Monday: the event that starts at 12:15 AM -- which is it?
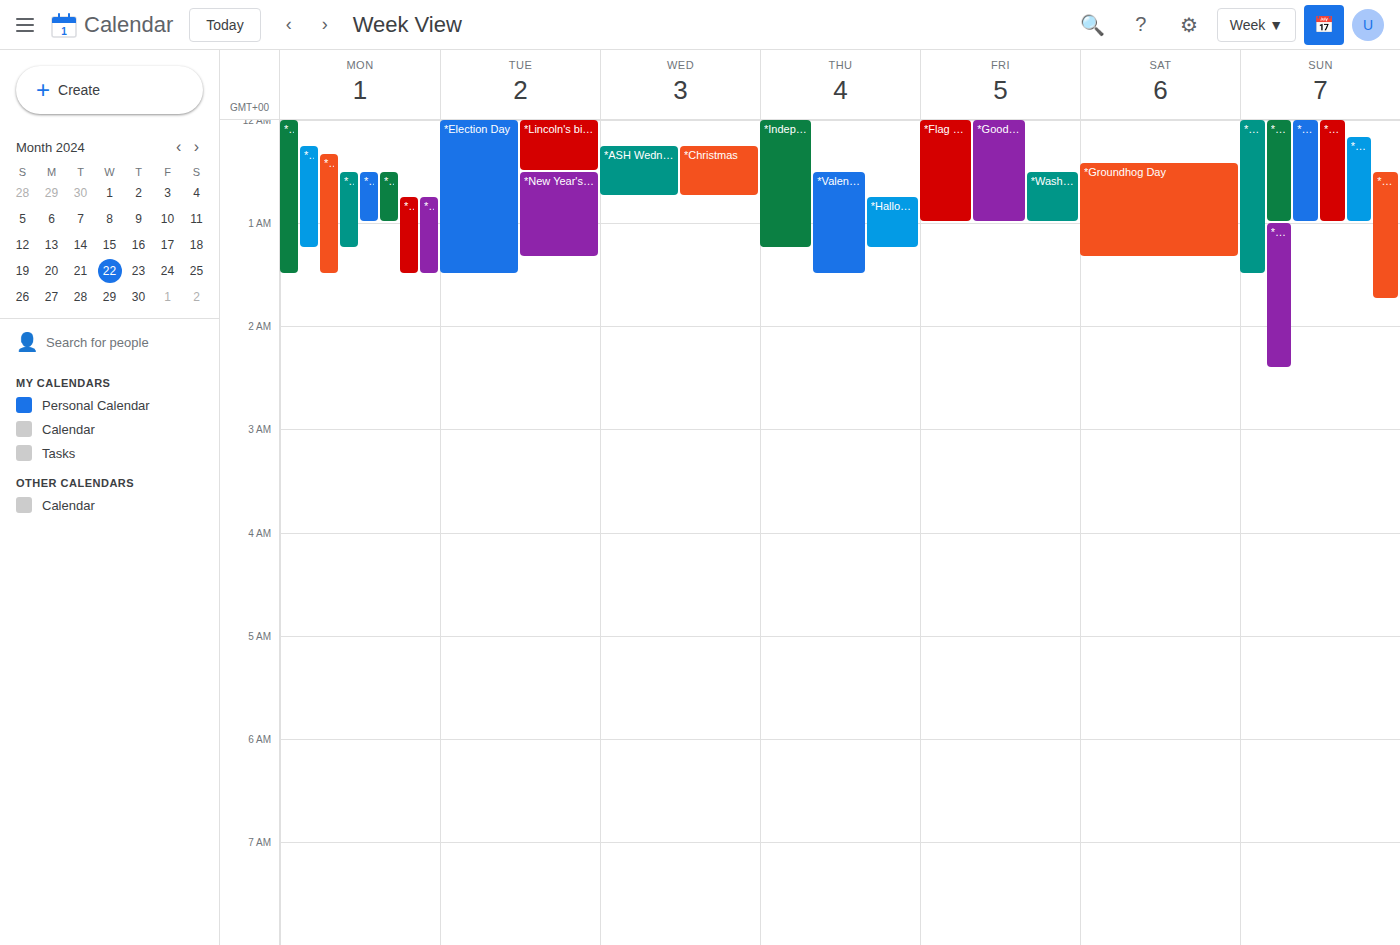
"*Tax Day"